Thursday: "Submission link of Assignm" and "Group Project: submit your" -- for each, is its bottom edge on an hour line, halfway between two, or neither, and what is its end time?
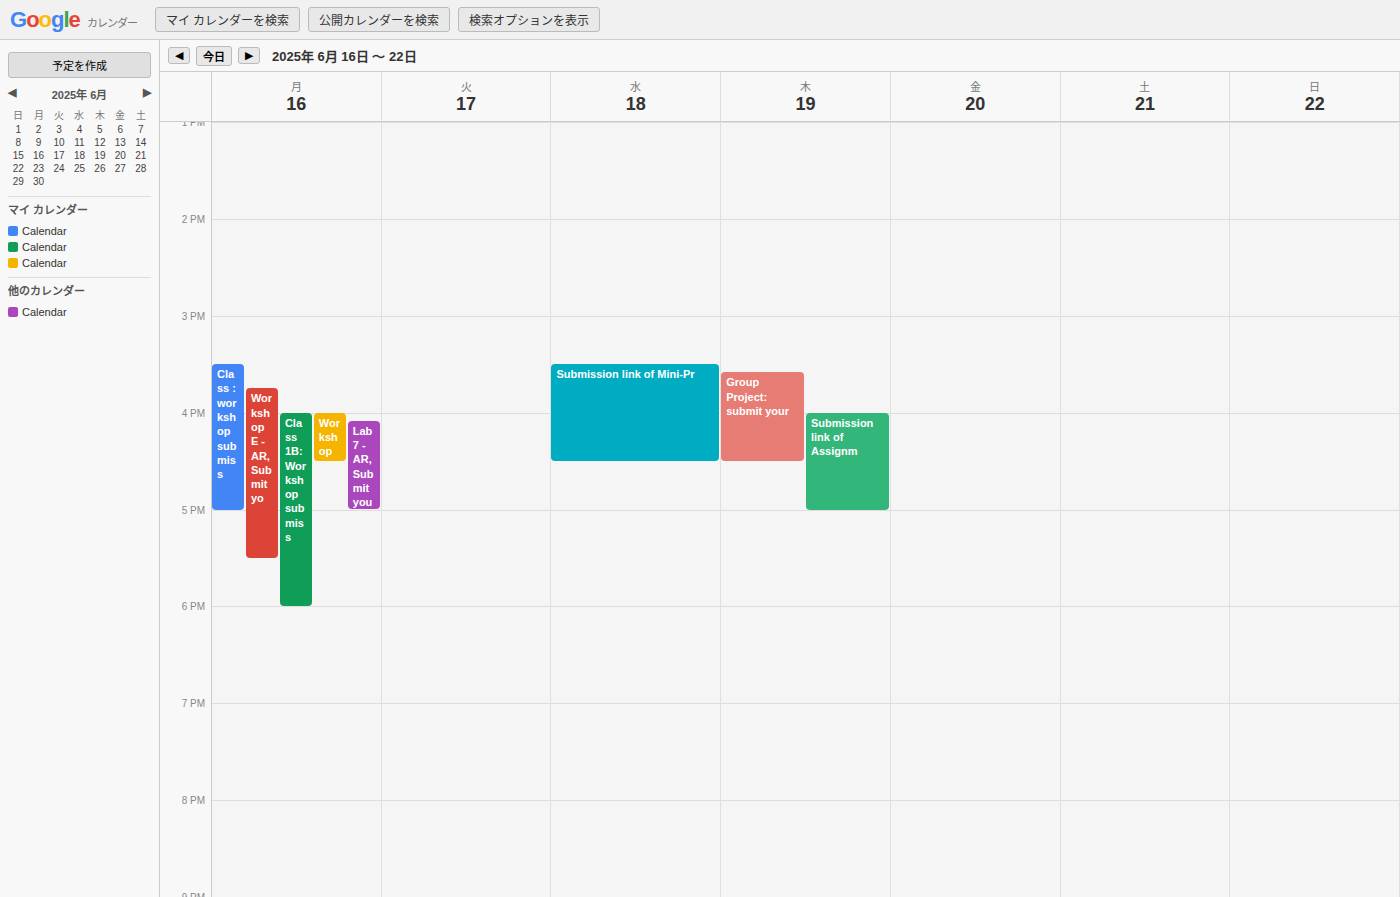
"Submission link of Assignm": 5:00 PM, exactly on the 5 PM line. "Group Project: submit your": 4:30 PM, halfway between the 4 PM and 5 PM lines.